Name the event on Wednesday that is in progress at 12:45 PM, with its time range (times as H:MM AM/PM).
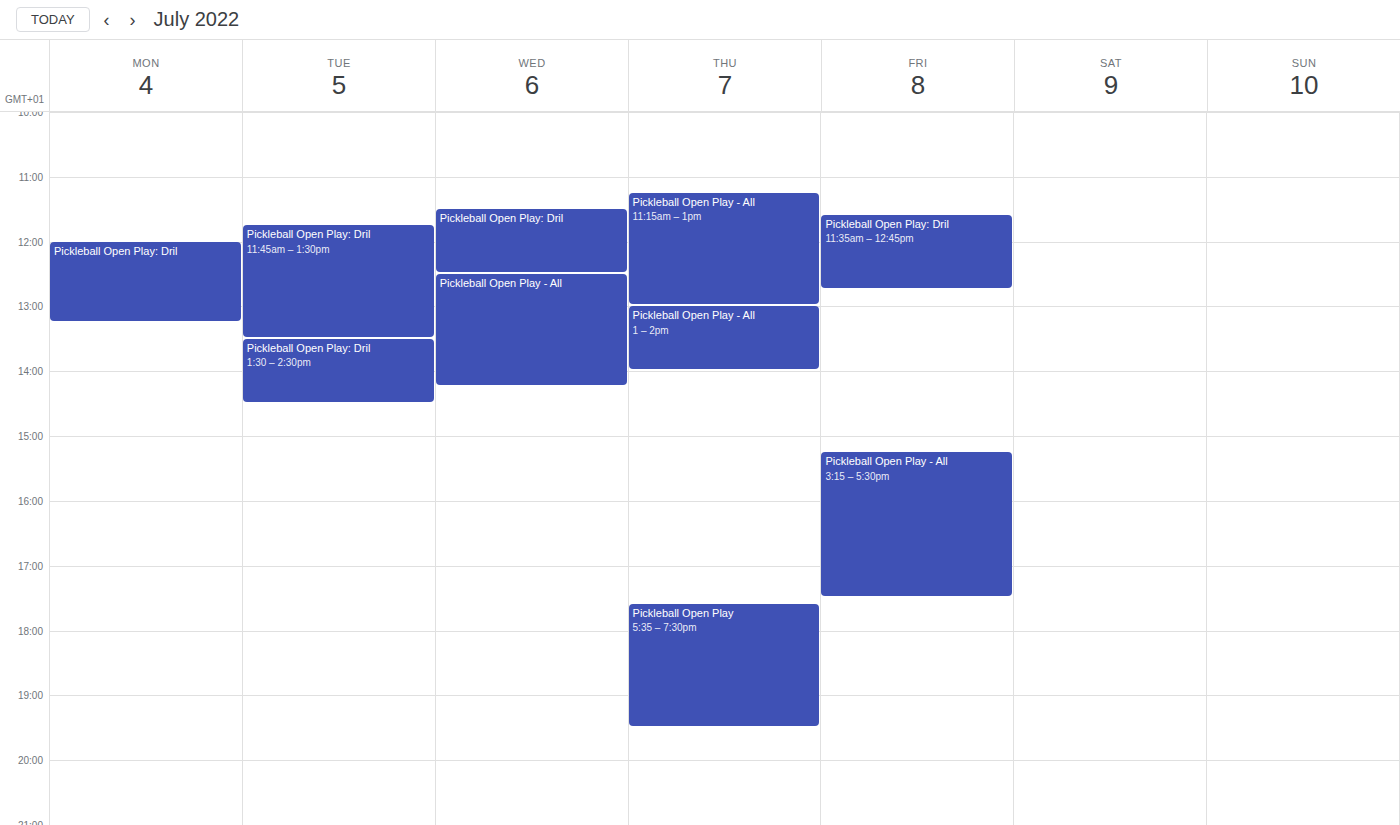
"Pickleball Open Play - All", 12:30 PM to 2:15 PM